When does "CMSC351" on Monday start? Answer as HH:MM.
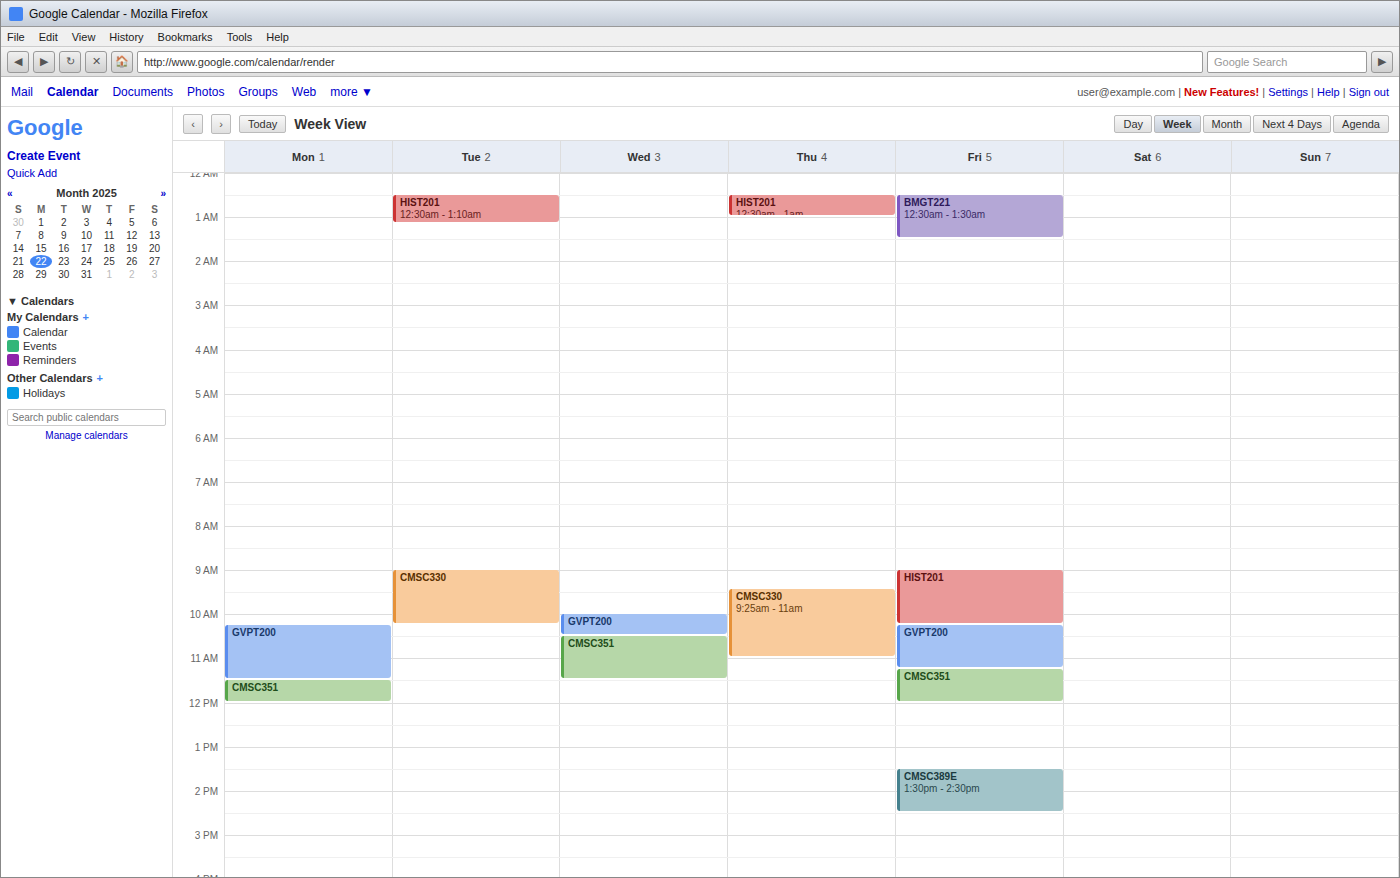
11:30